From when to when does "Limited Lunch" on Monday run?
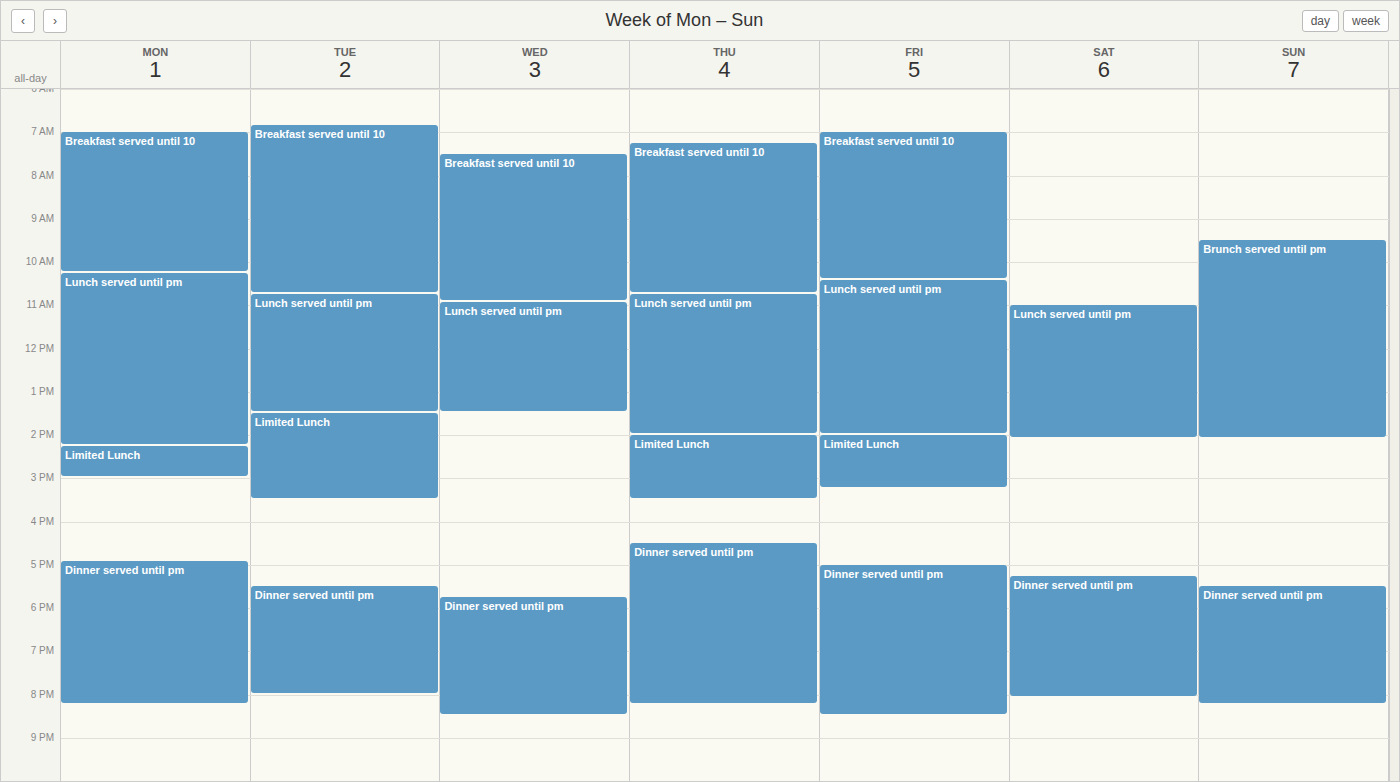
2:15 PM to 3:00 PM